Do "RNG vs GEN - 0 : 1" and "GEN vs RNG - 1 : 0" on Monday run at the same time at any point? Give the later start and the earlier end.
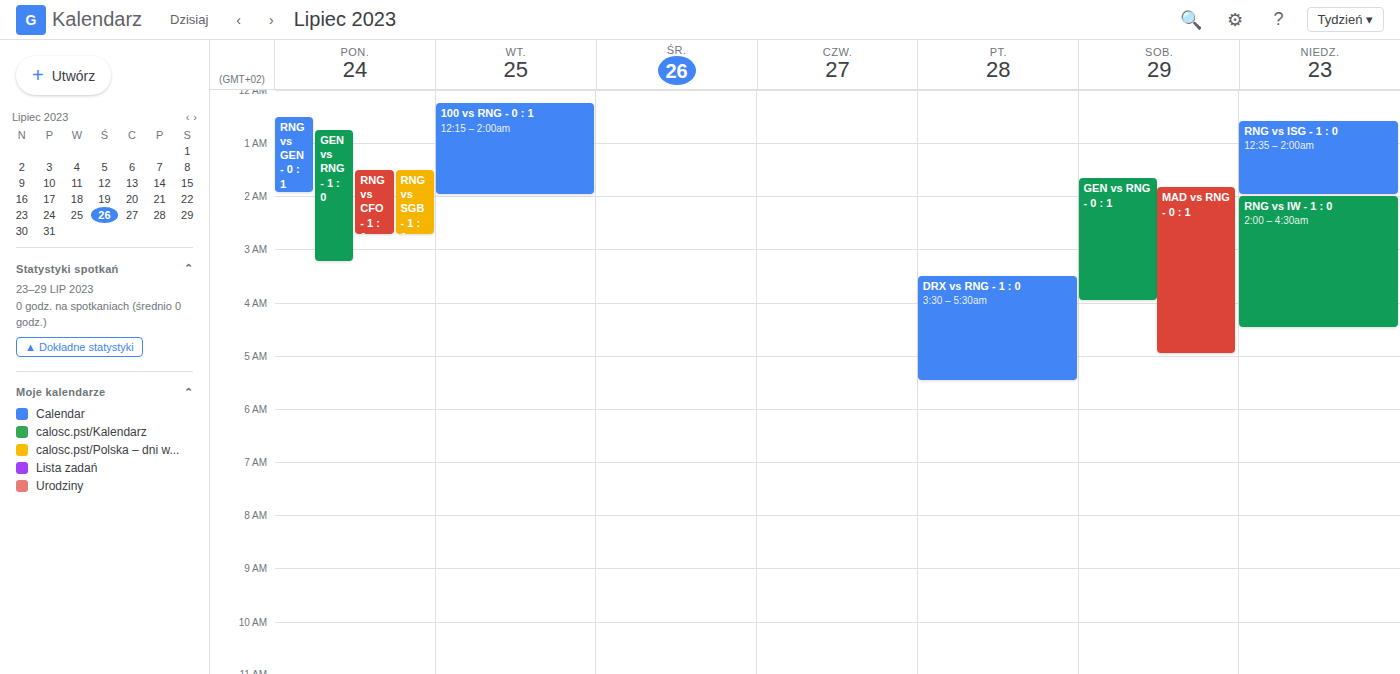
"GEN vs RNG - 1 : 0" starts at 12:45 AM, before "RNG vs GEN - 0 : 1" ends at 2:00 AM -- they overlap.